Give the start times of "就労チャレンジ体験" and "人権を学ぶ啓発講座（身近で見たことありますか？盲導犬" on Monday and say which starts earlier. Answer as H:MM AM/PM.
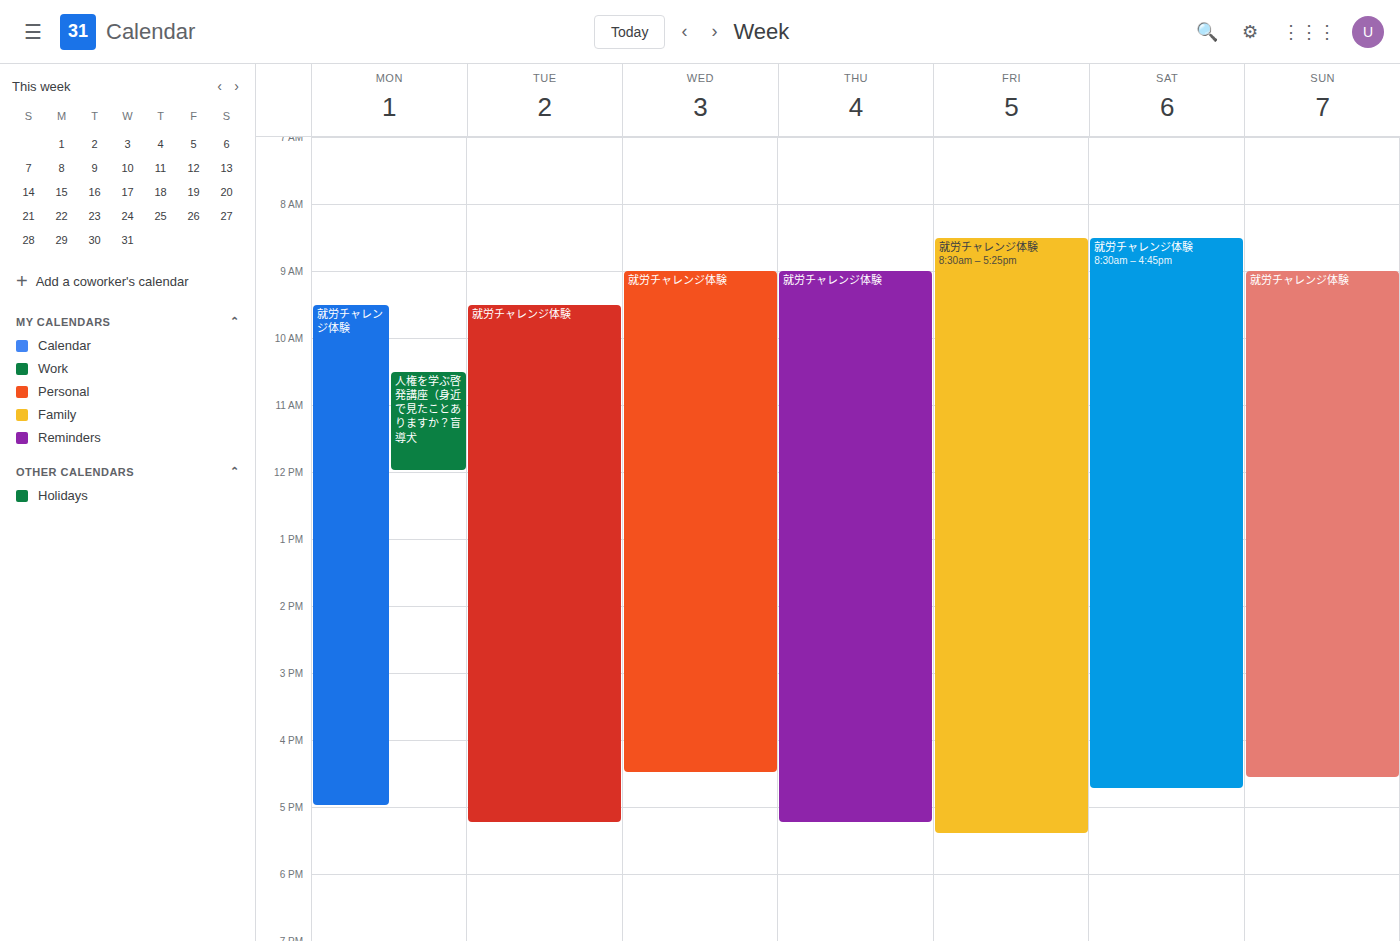
"就労チャレンジ体験" 9:30 AM; "人権を学ぶ啓発講座（身近で見たことありますか？盲導犬" 10:30 AM.